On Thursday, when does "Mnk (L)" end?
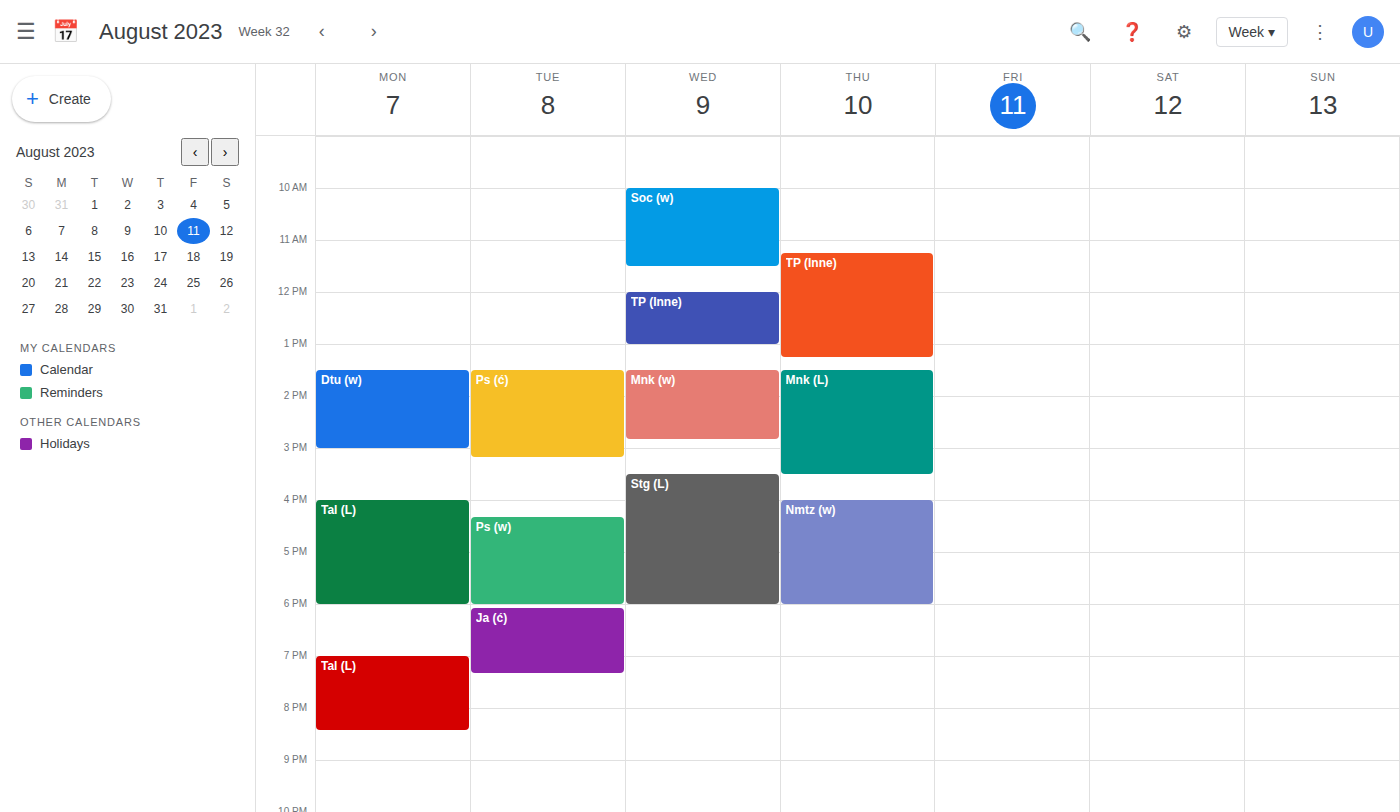
3:30 PM